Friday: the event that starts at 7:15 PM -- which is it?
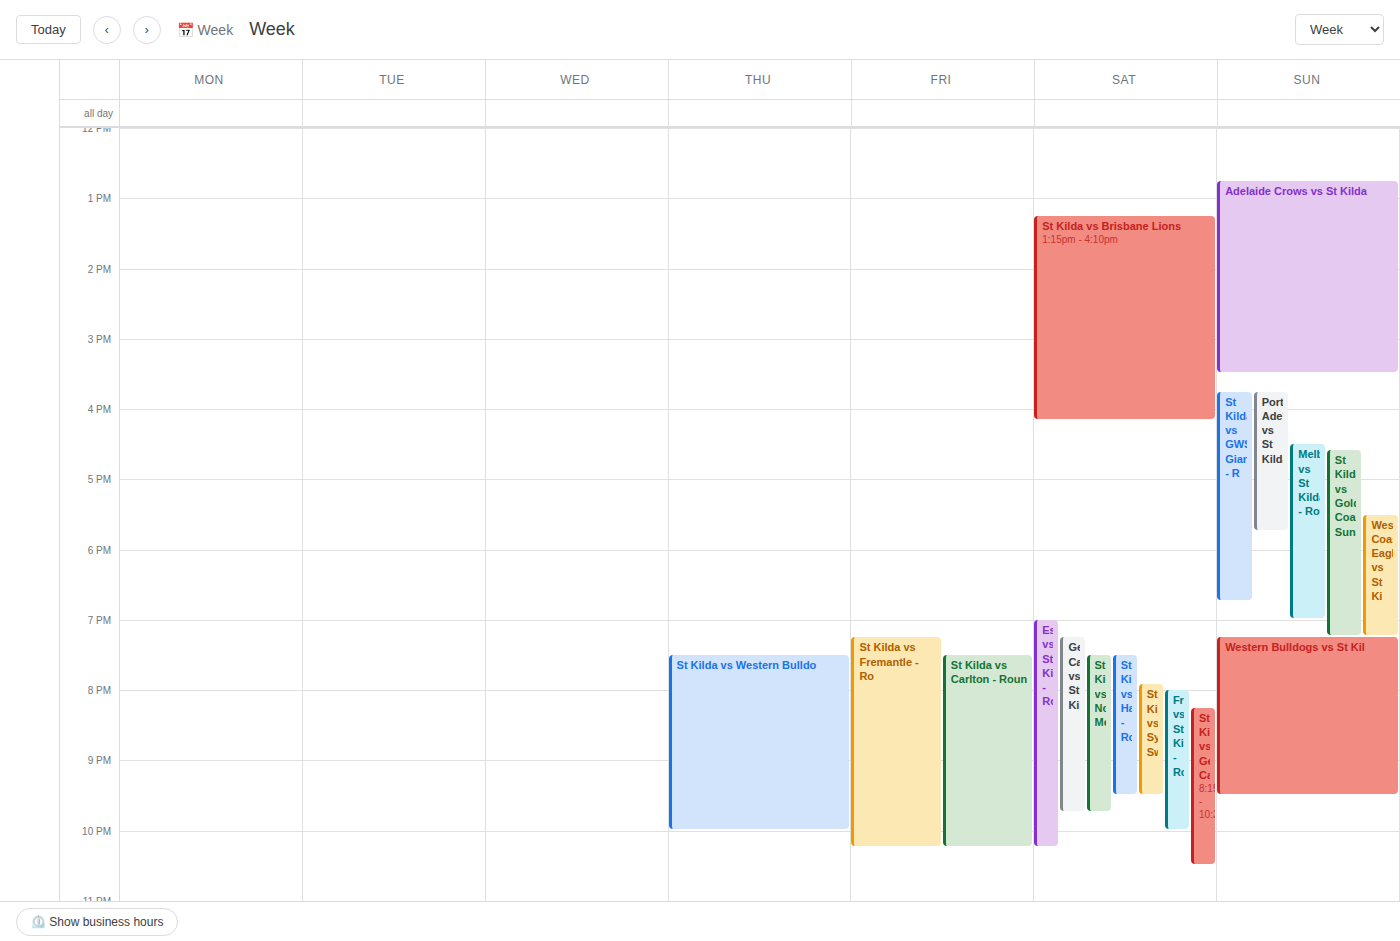
"St Kilda vs Fremantle - Ro"